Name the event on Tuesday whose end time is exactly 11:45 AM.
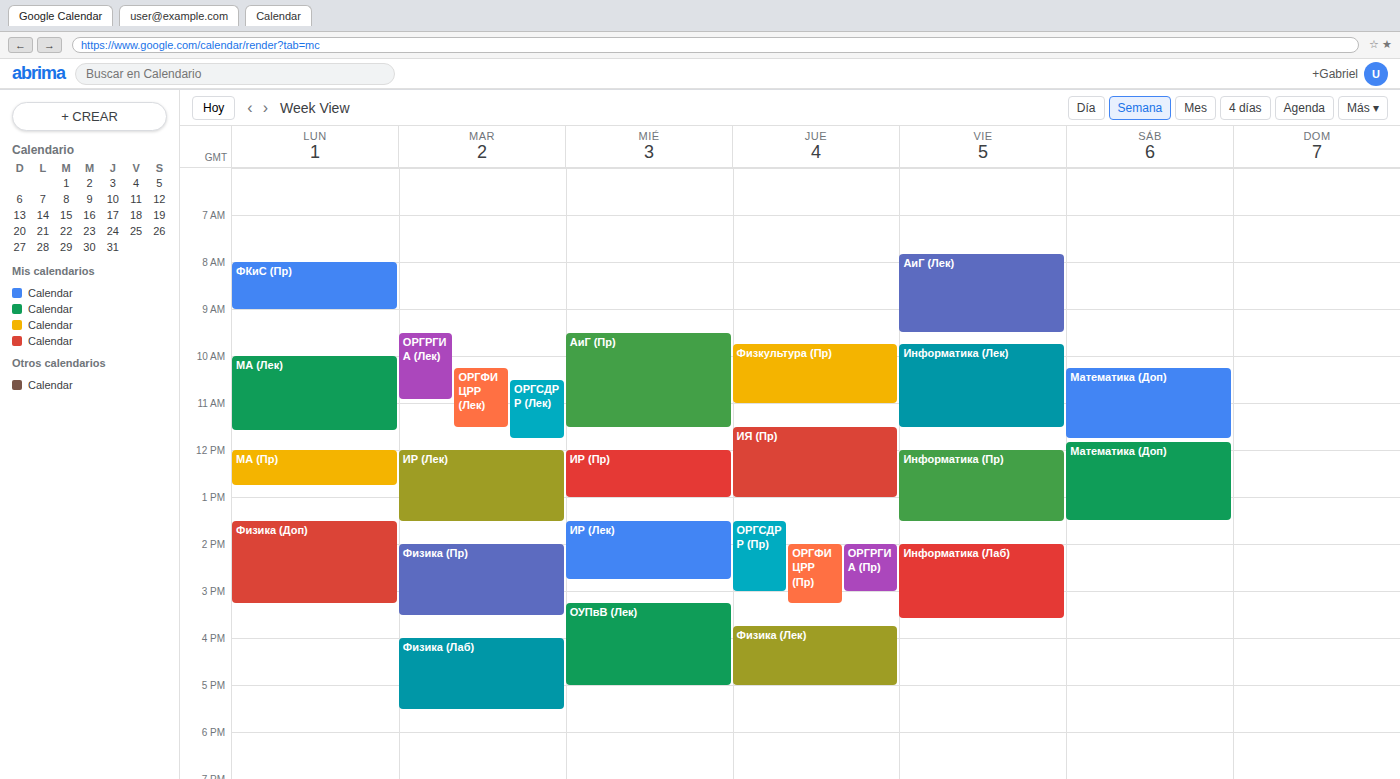
"ОРГСДРР (Лек)"